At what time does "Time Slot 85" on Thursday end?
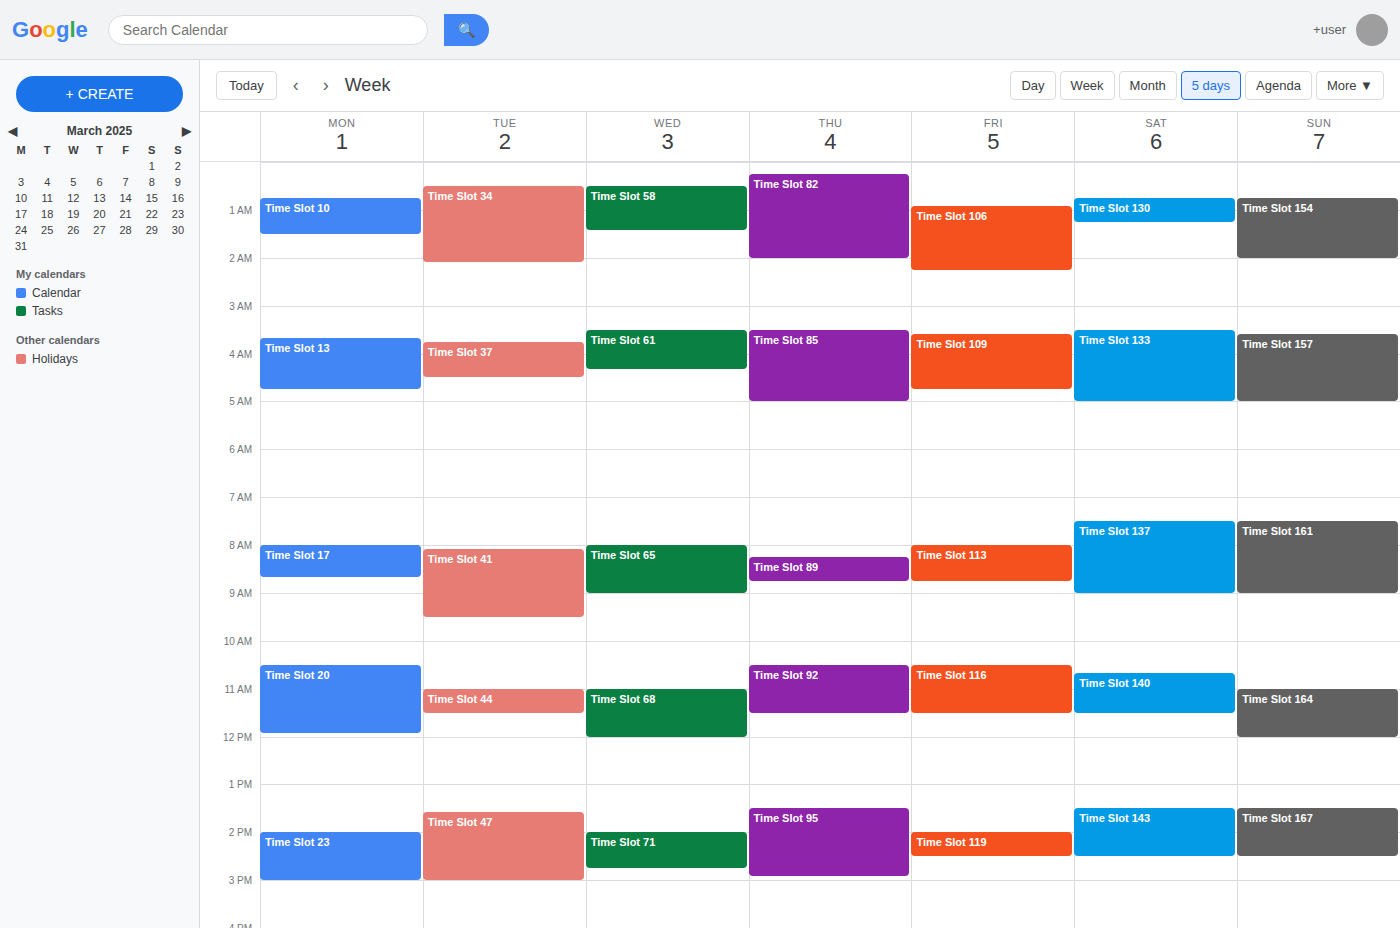
5:00 AM